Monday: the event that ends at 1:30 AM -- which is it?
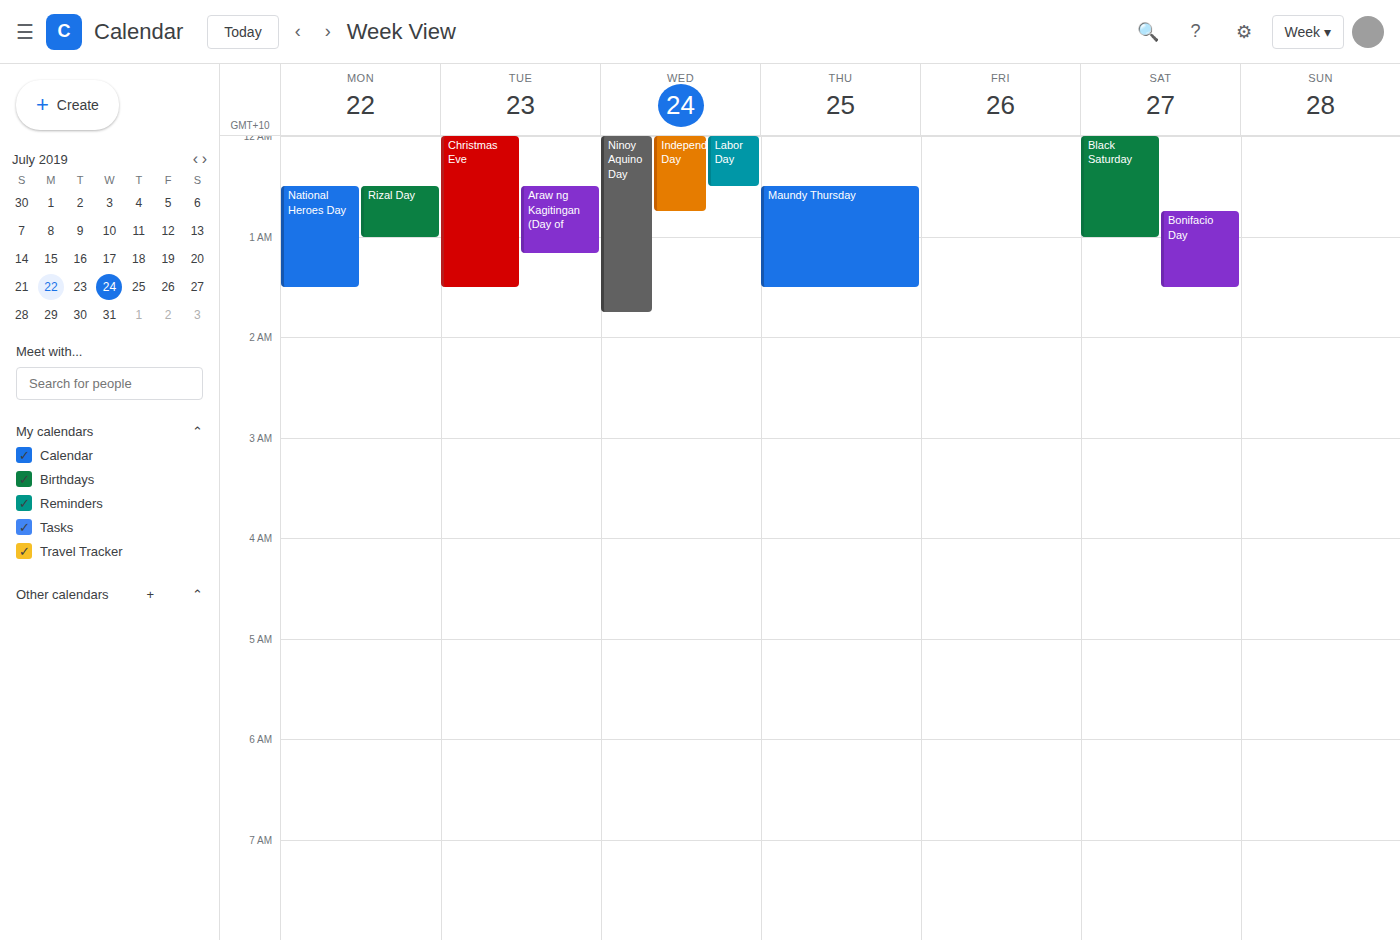
"National Heroes Day"